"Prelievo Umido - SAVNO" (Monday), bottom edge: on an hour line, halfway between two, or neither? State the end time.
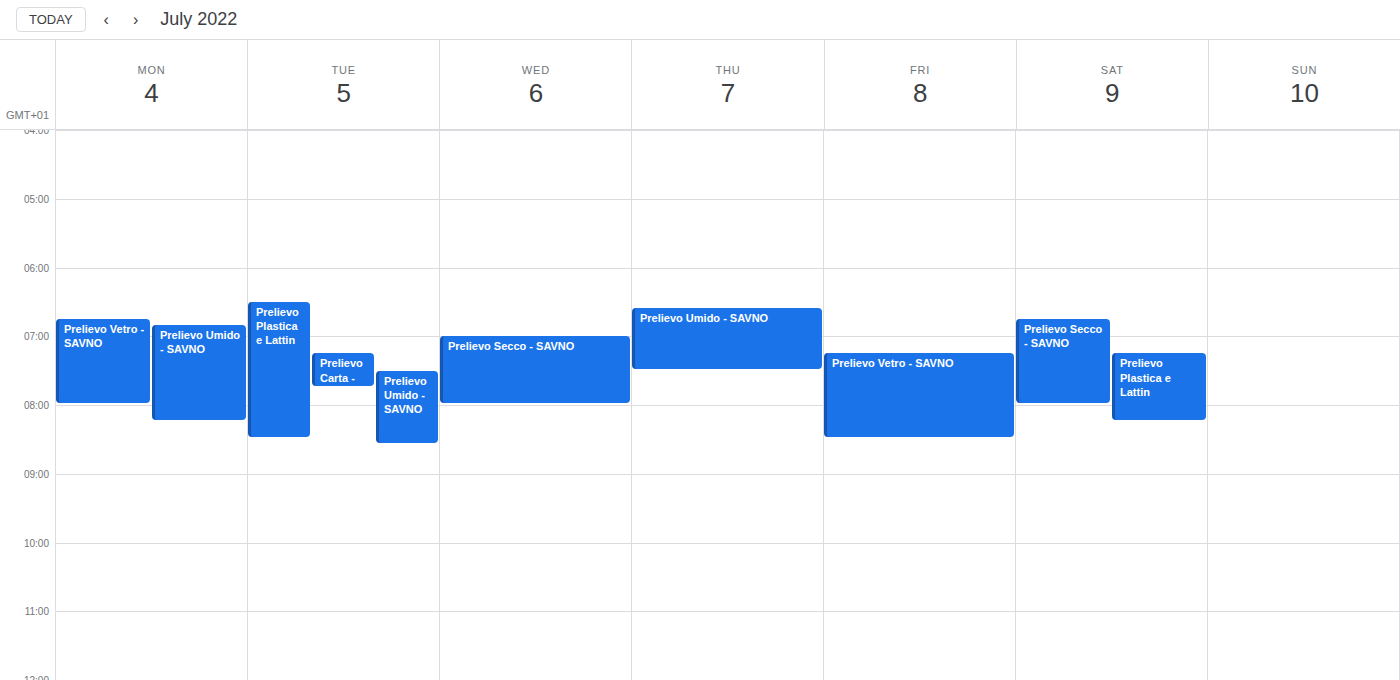
8:15 AM -- neither: a quarter of the way from the 8 AM line to the 9 AM line.